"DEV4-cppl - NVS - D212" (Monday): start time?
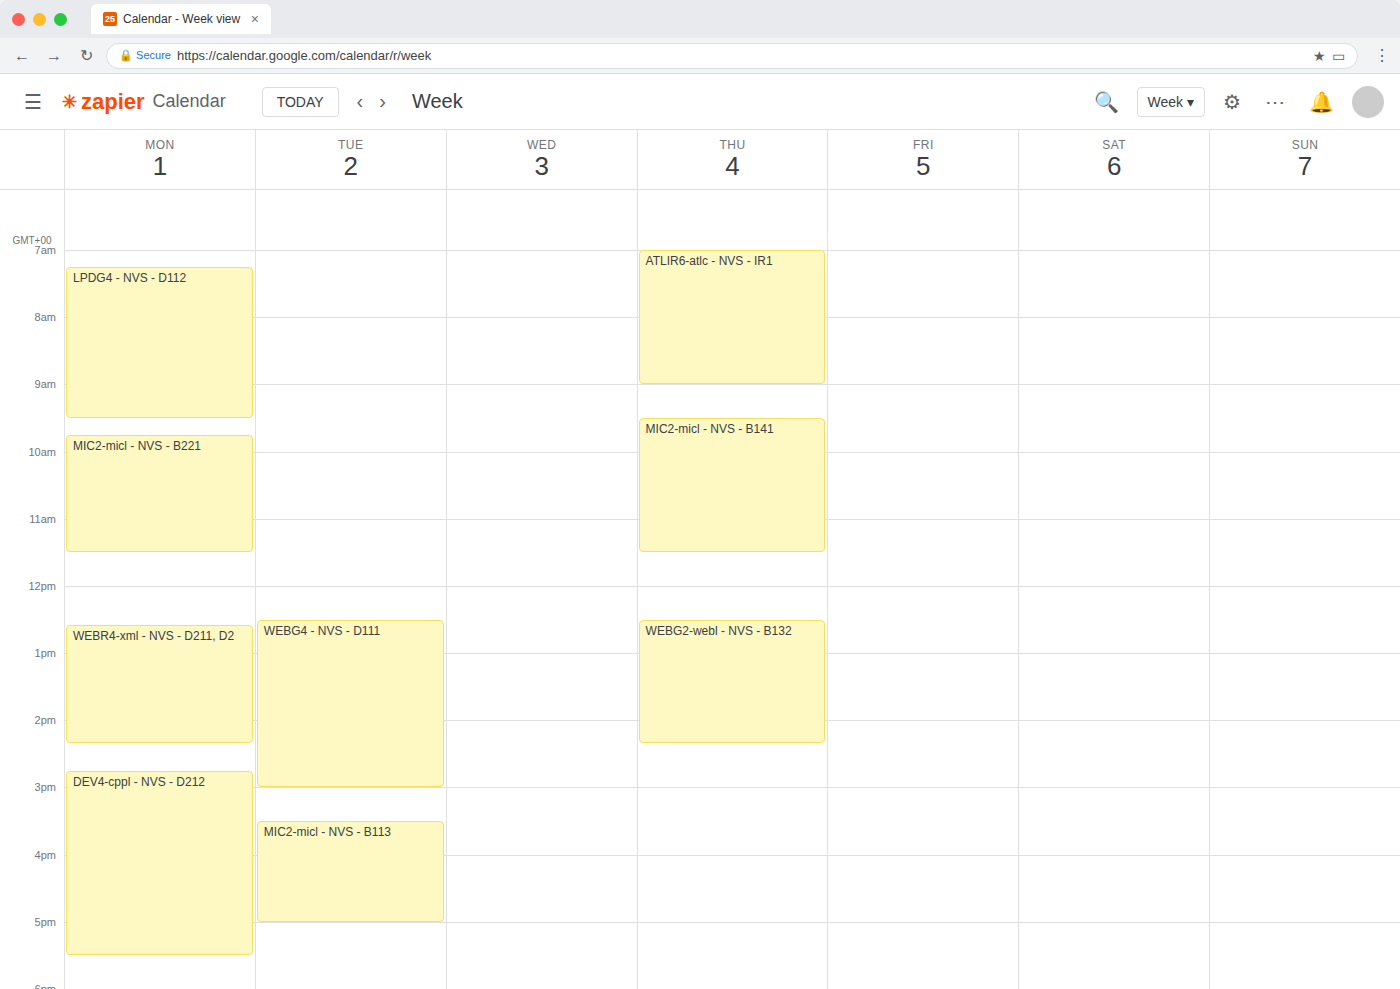
2:45 PM